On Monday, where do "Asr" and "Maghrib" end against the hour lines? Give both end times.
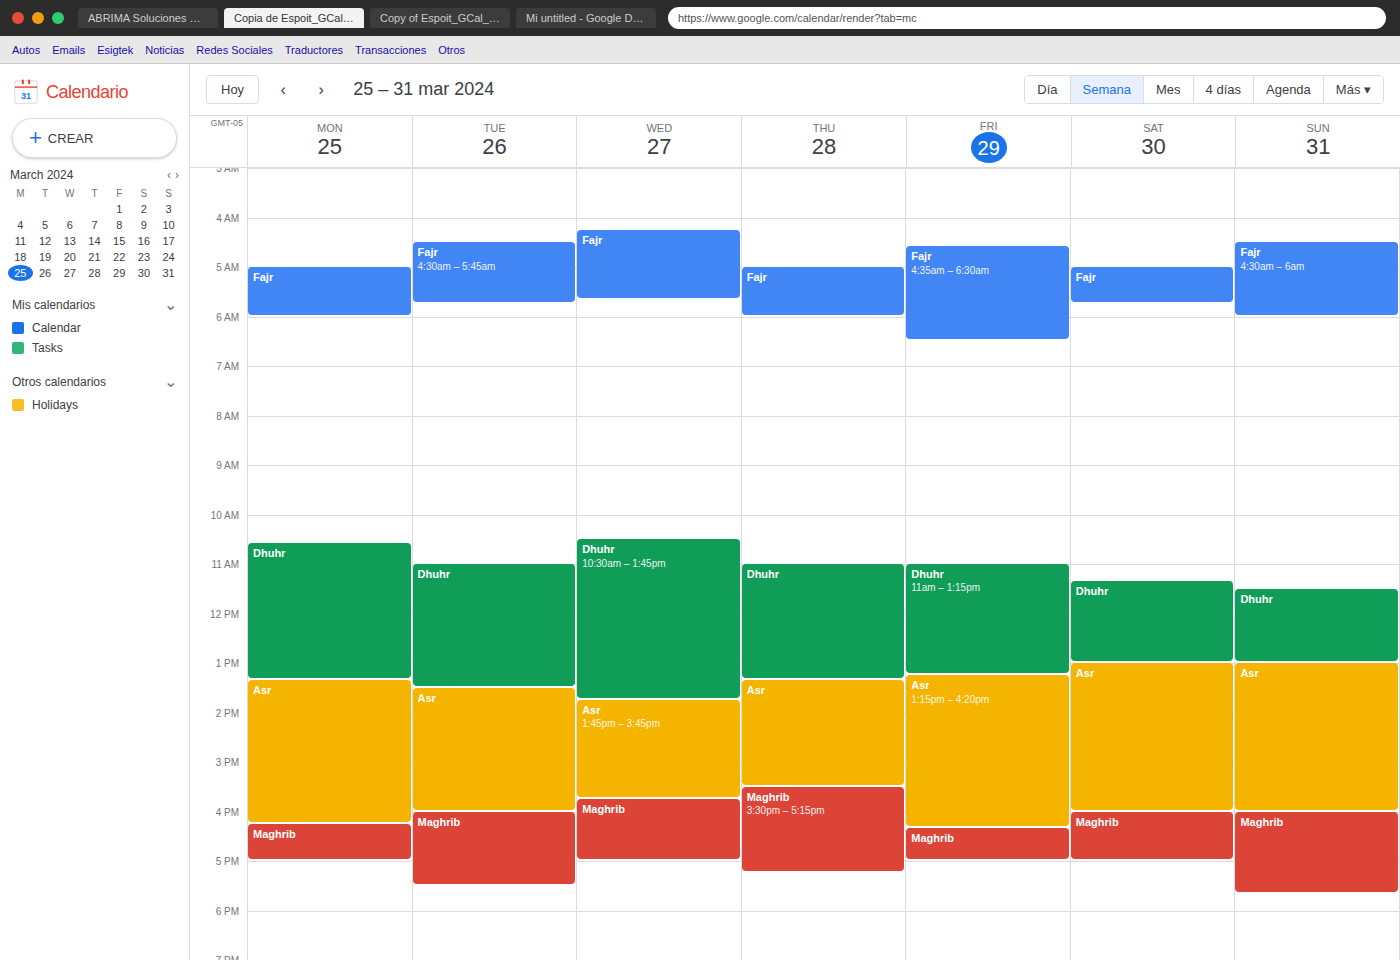
"Asr": 4:15 PM, neither: a quarter of the way from the 4 PM line to the 5 PM line. "Maghrib": 5:00 PM, exactly on the 5 PM line.